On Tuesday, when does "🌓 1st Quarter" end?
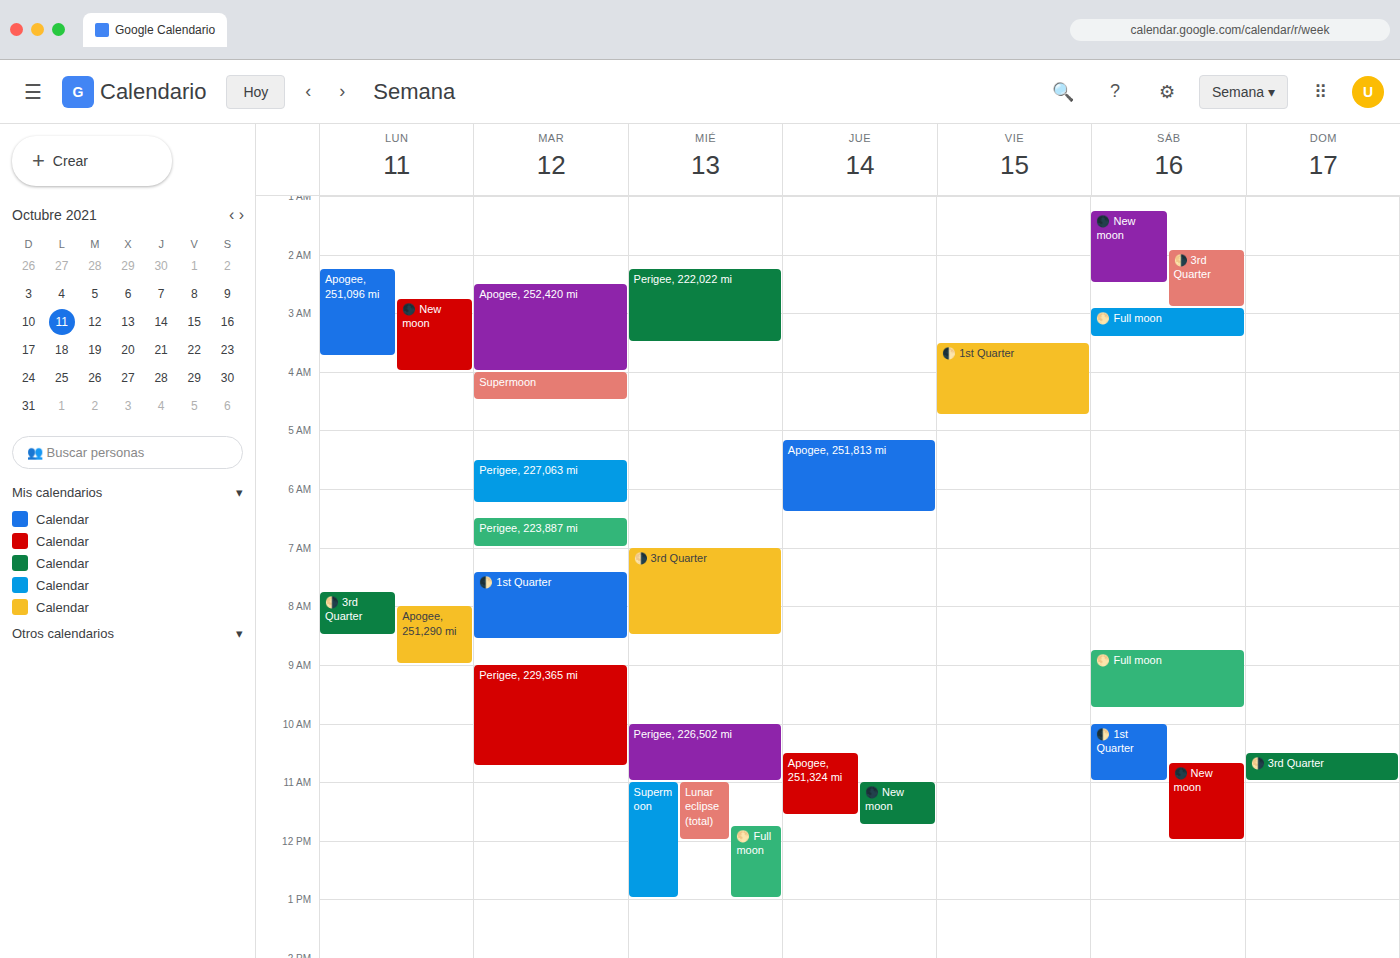
08:35